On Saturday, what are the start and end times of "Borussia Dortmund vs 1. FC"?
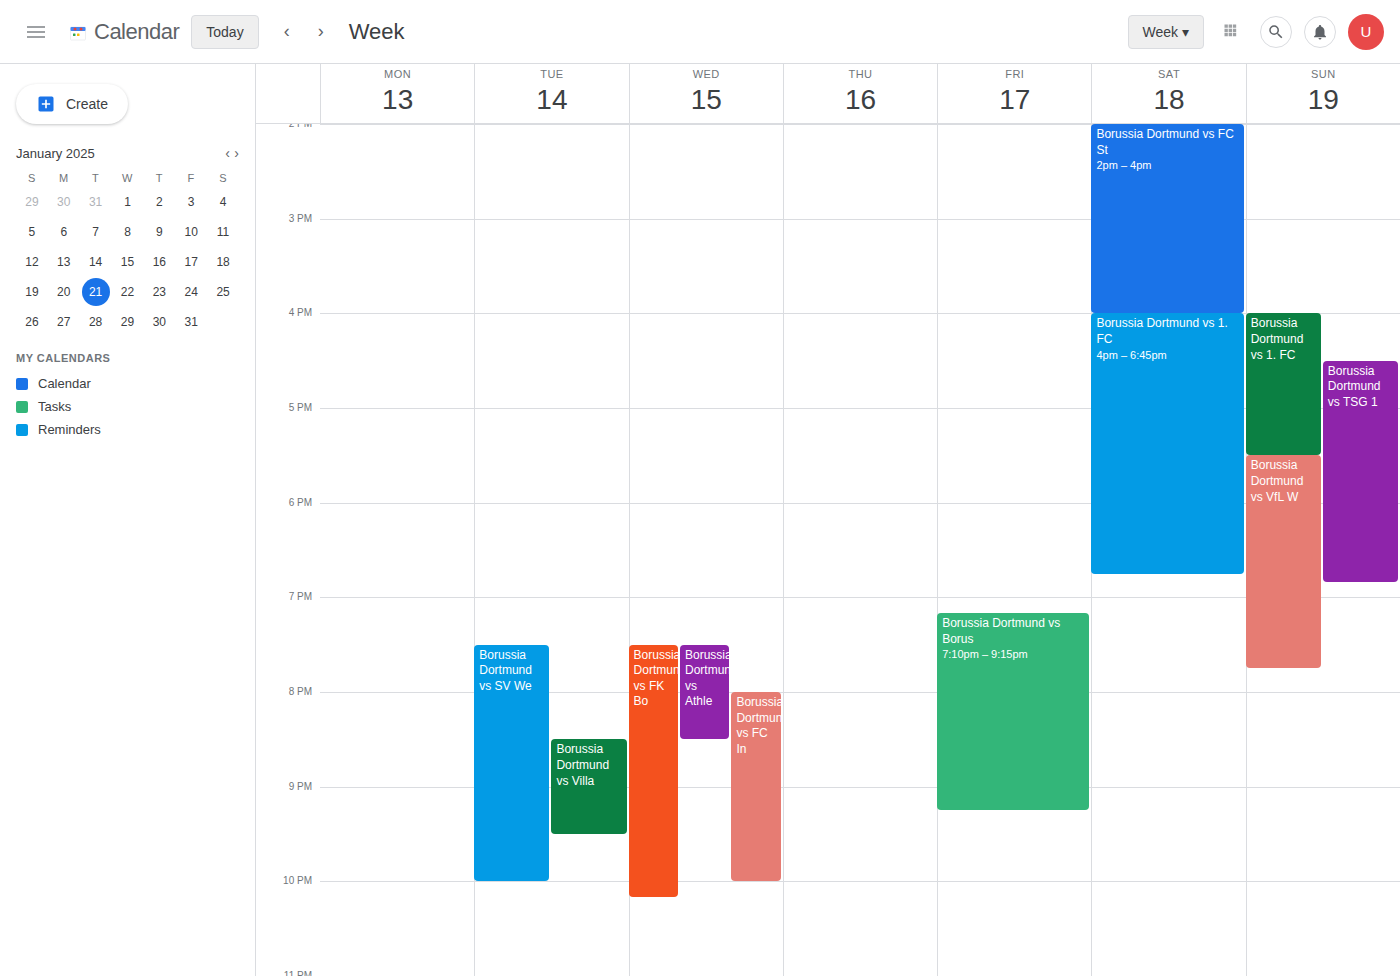
4:00 PM to 6:45 PM